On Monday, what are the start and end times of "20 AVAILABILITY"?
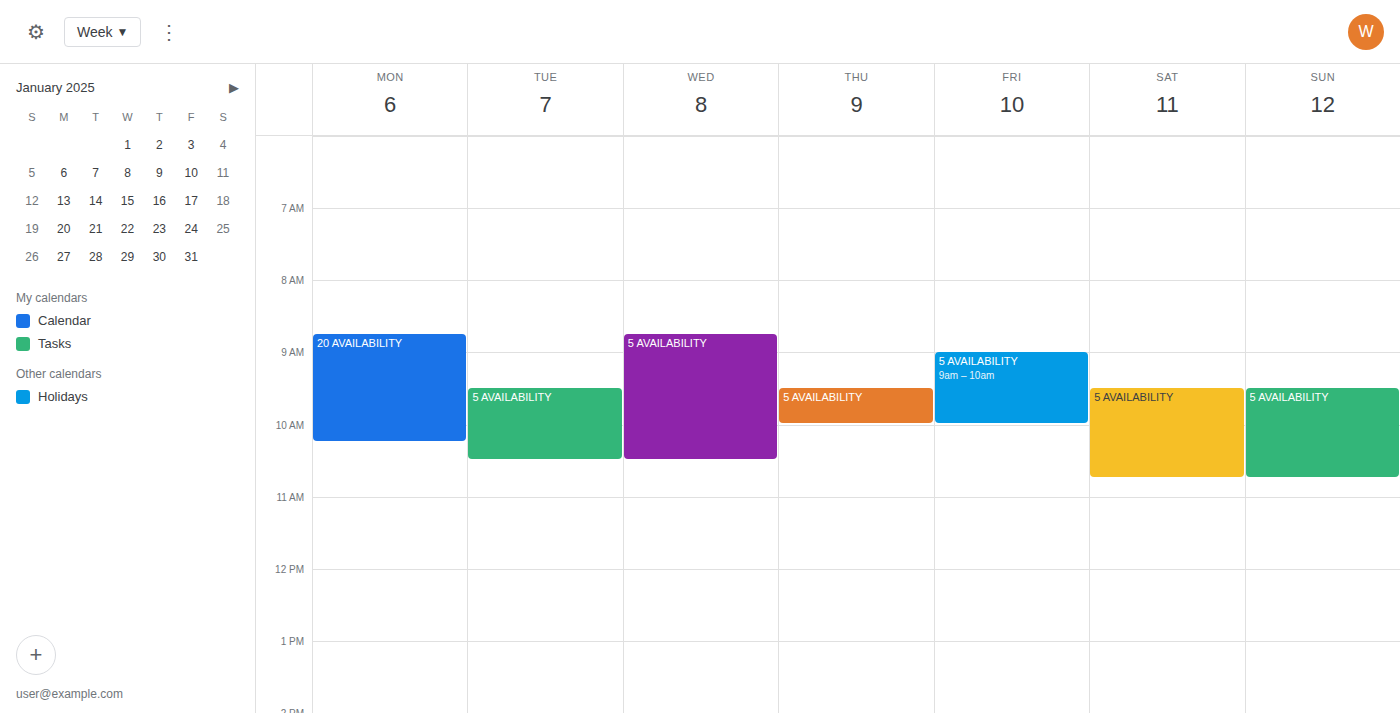
08:45 to 10:15